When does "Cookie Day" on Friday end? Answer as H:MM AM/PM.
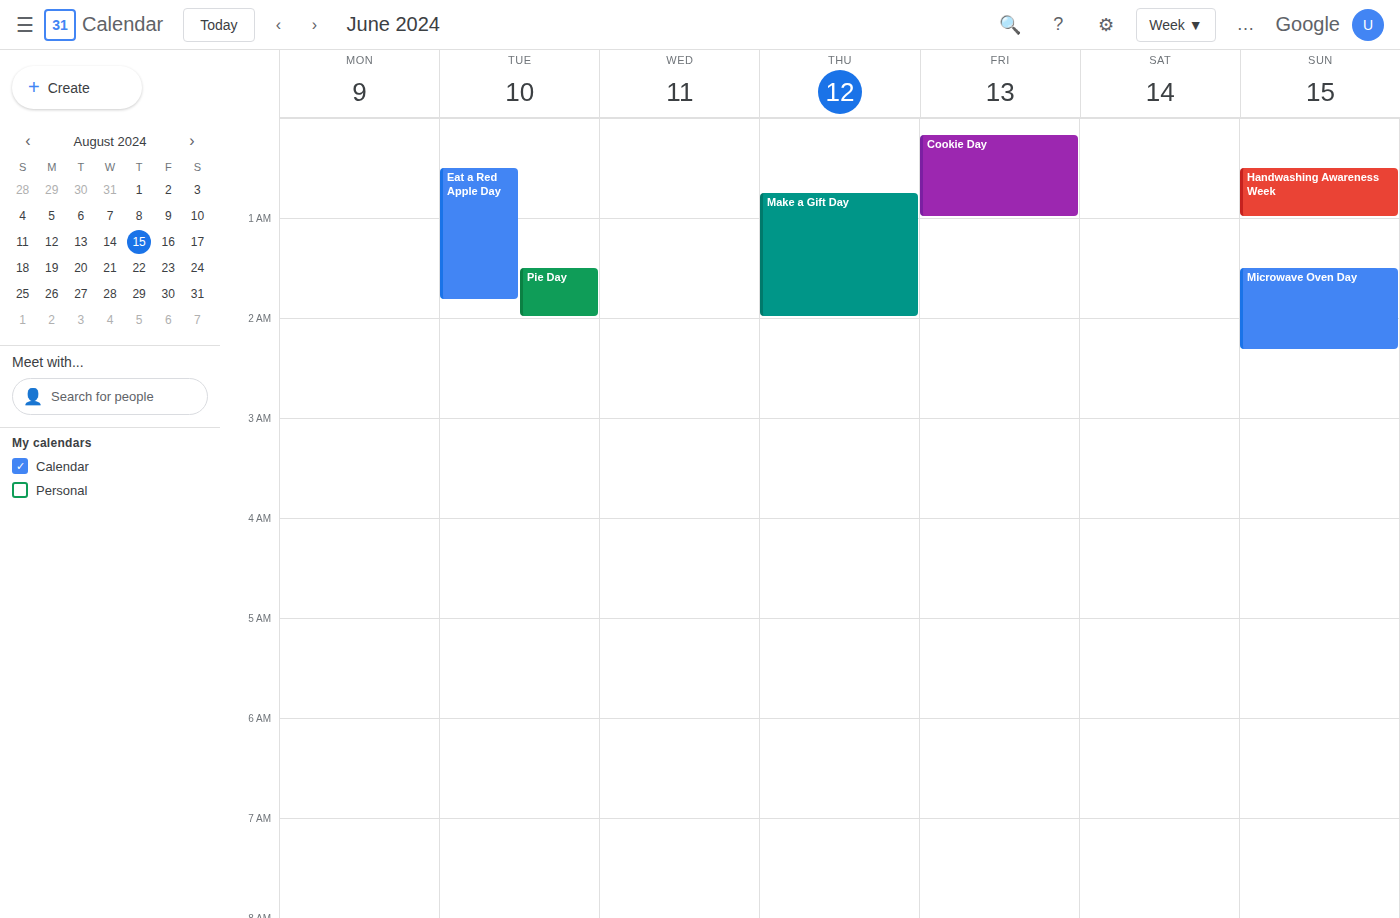
1:00 AM